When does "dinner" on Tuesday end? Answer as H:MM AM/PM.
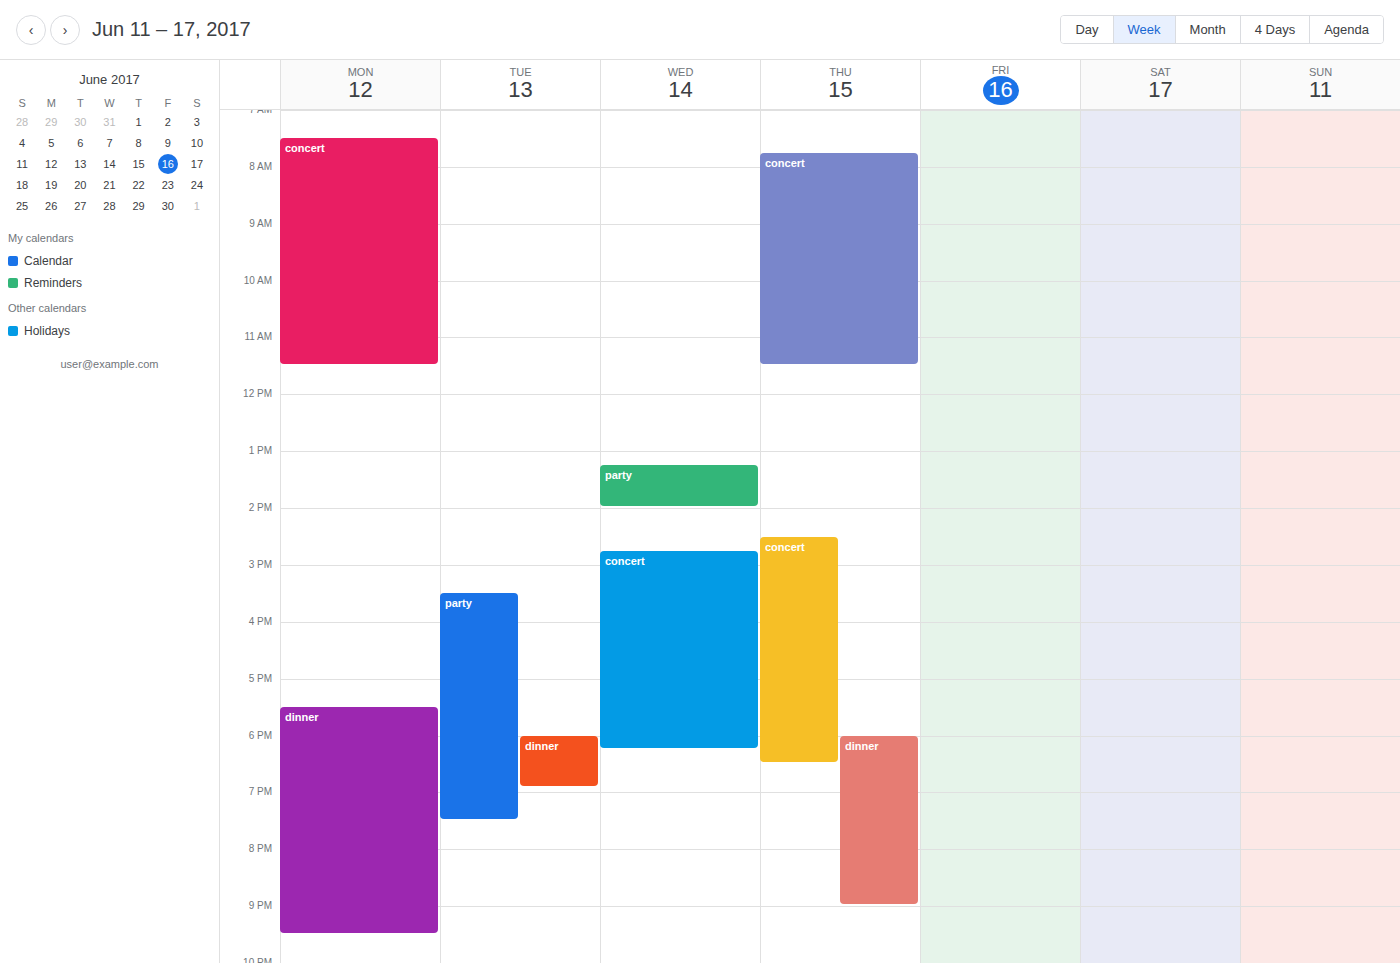
6:55 PM